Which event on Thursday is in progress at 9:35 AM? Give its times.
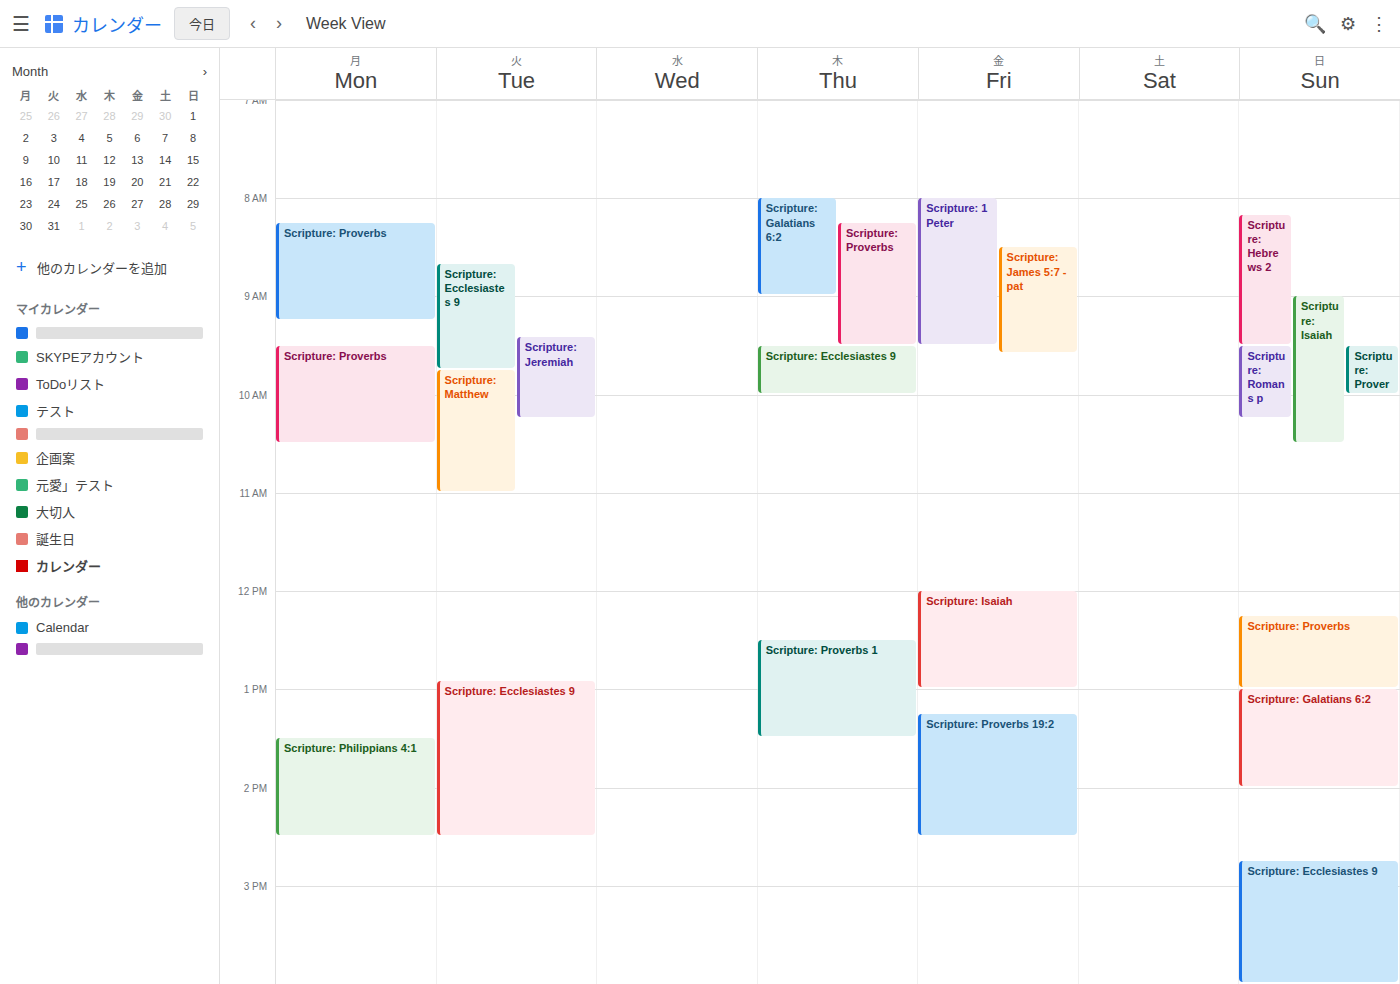
"Scripture: Ecclesiastes 9", 9:30 AM to 10:00 AM